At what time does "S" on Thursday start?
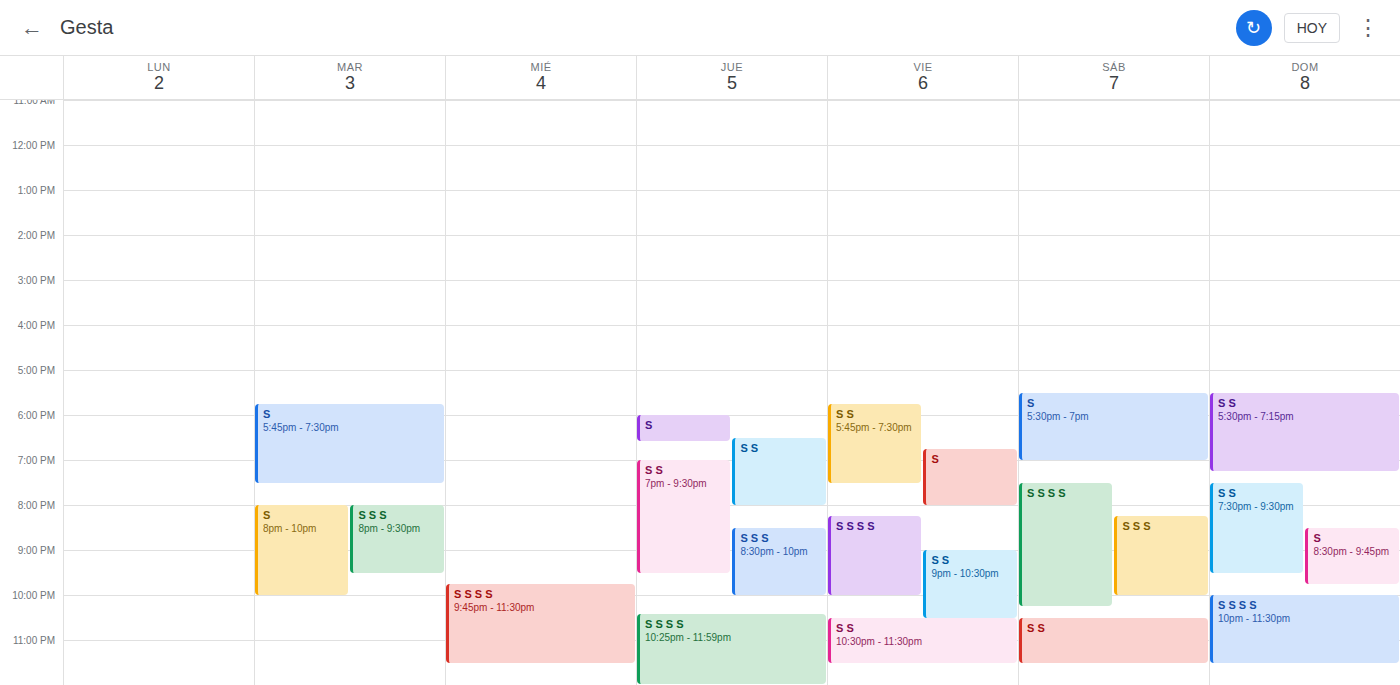
6:00 PM